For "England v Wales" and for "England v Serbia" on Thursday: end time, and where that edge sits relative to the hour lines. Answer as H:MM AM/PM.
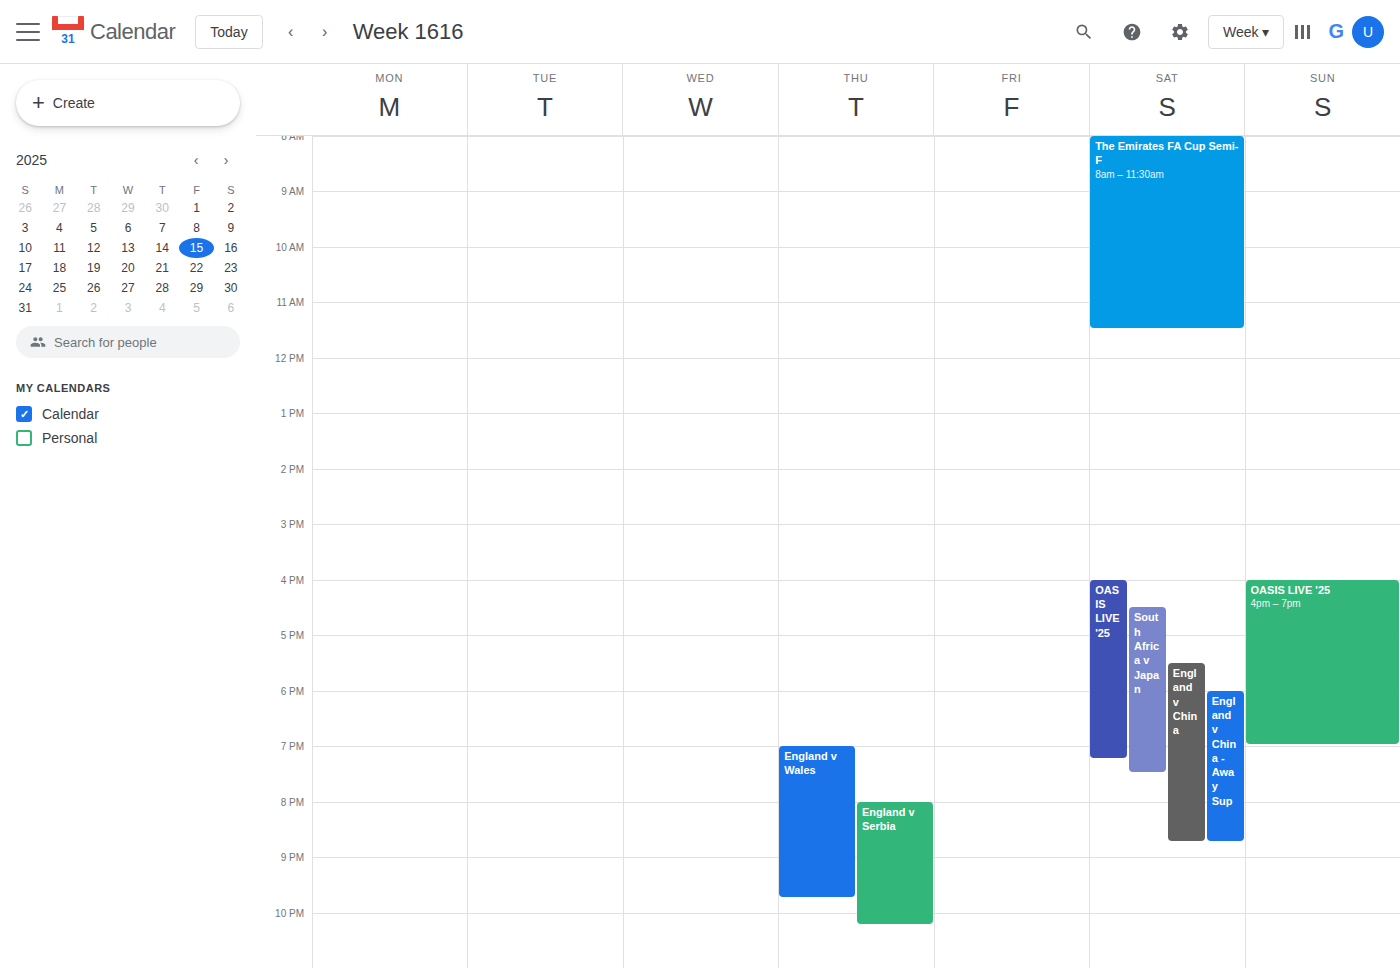
"England v Wales": 9:45 PM, neither: three quarters of the way from the 9 PM line to the 10 PM line. "England v Serbia": 10:15 PM, neither: a quarter of the way from the 10 PM line to the 11 PM line.